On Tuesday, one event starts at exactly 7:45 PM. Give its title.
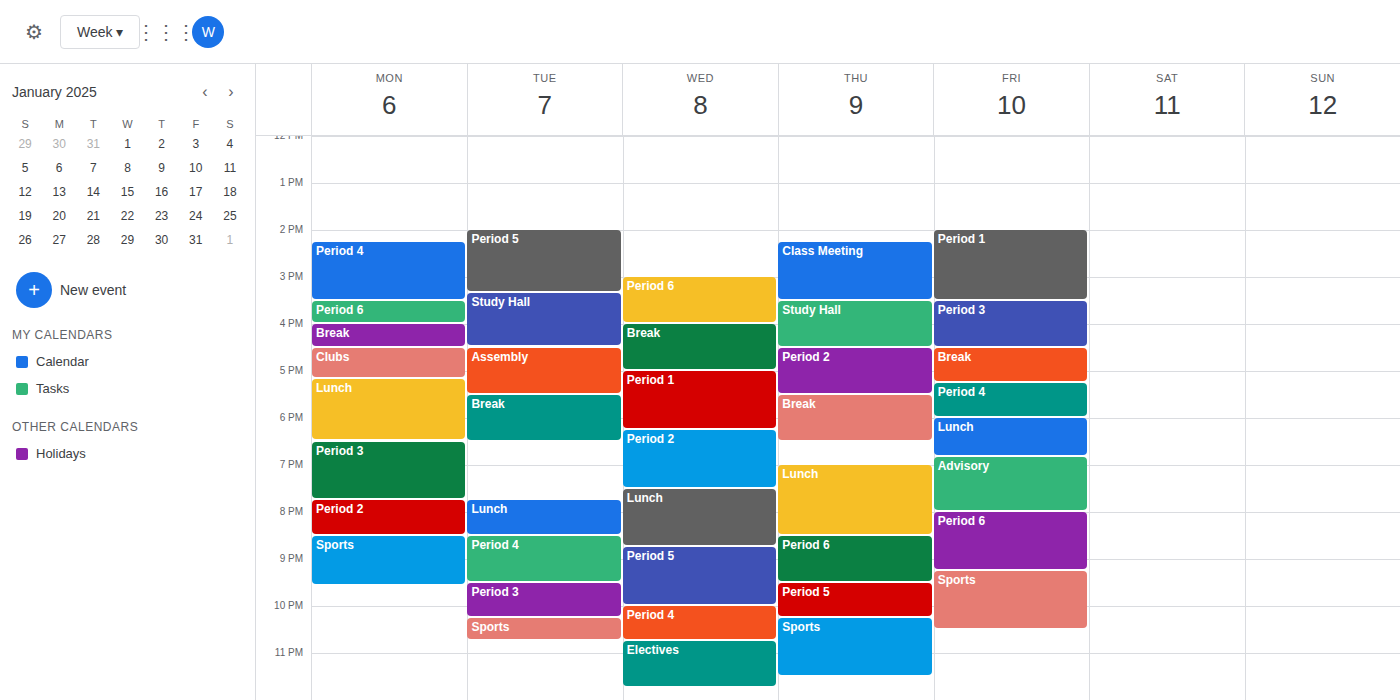
"Lunch"